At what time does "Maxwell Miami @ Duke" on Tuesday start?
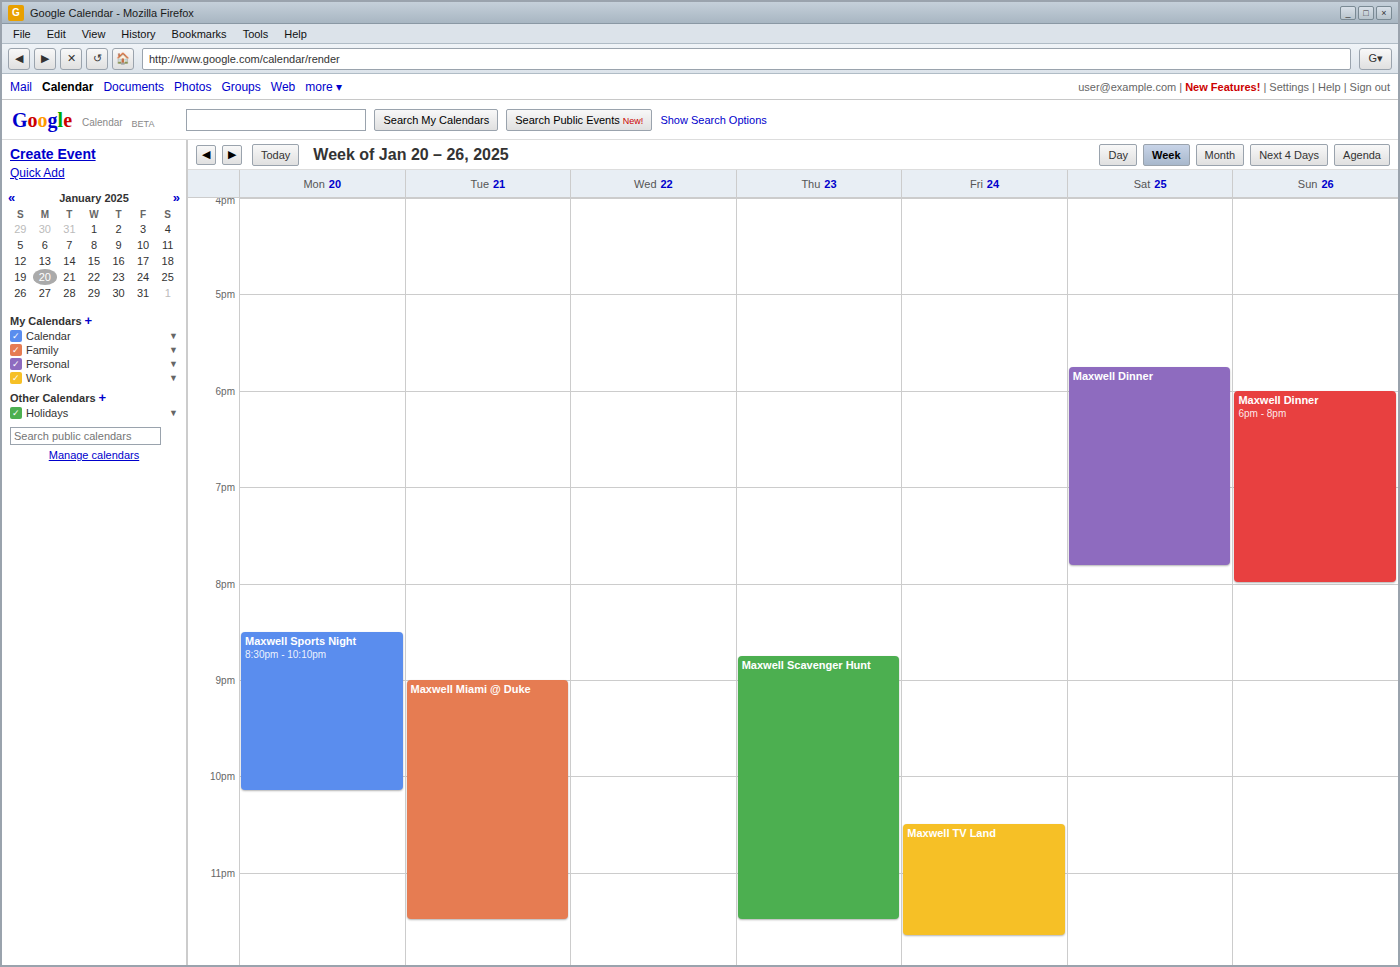
9:00 PM